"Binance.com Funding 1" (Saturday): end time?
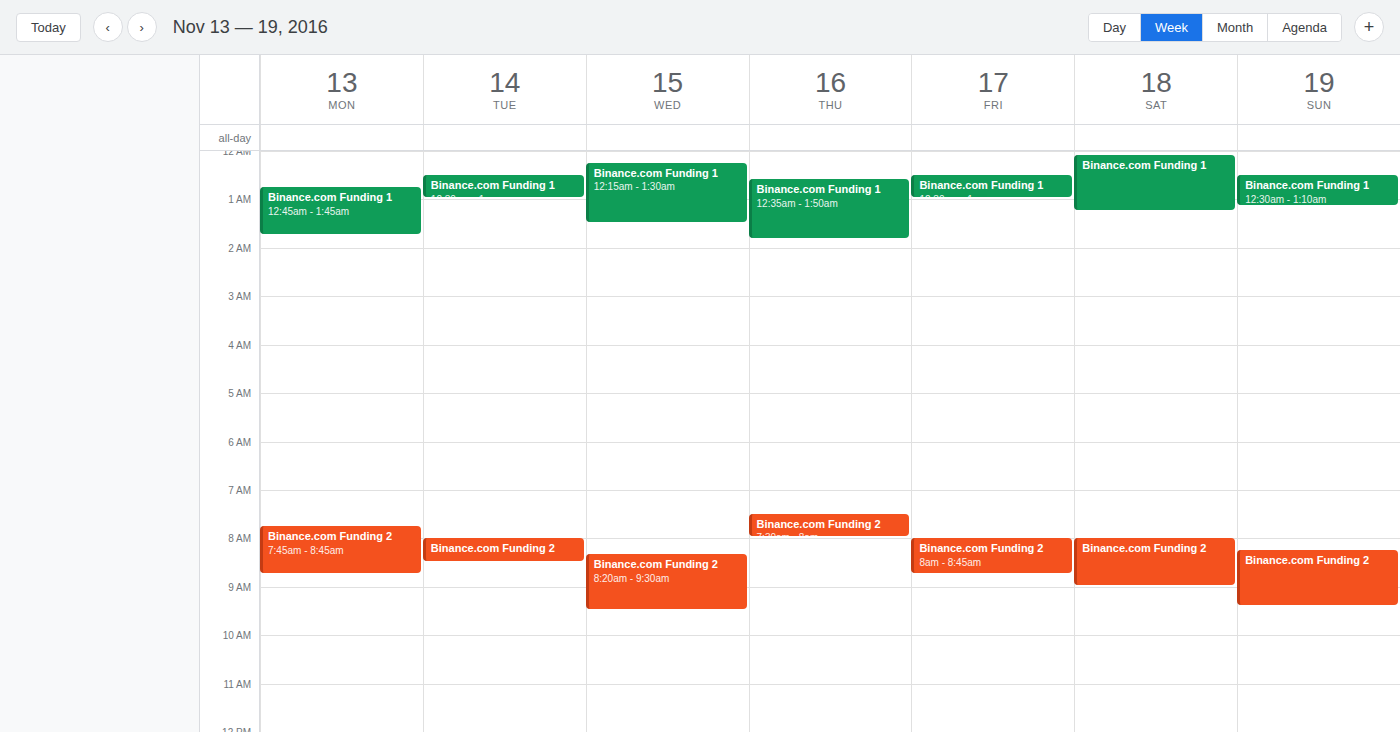
1:15 AM